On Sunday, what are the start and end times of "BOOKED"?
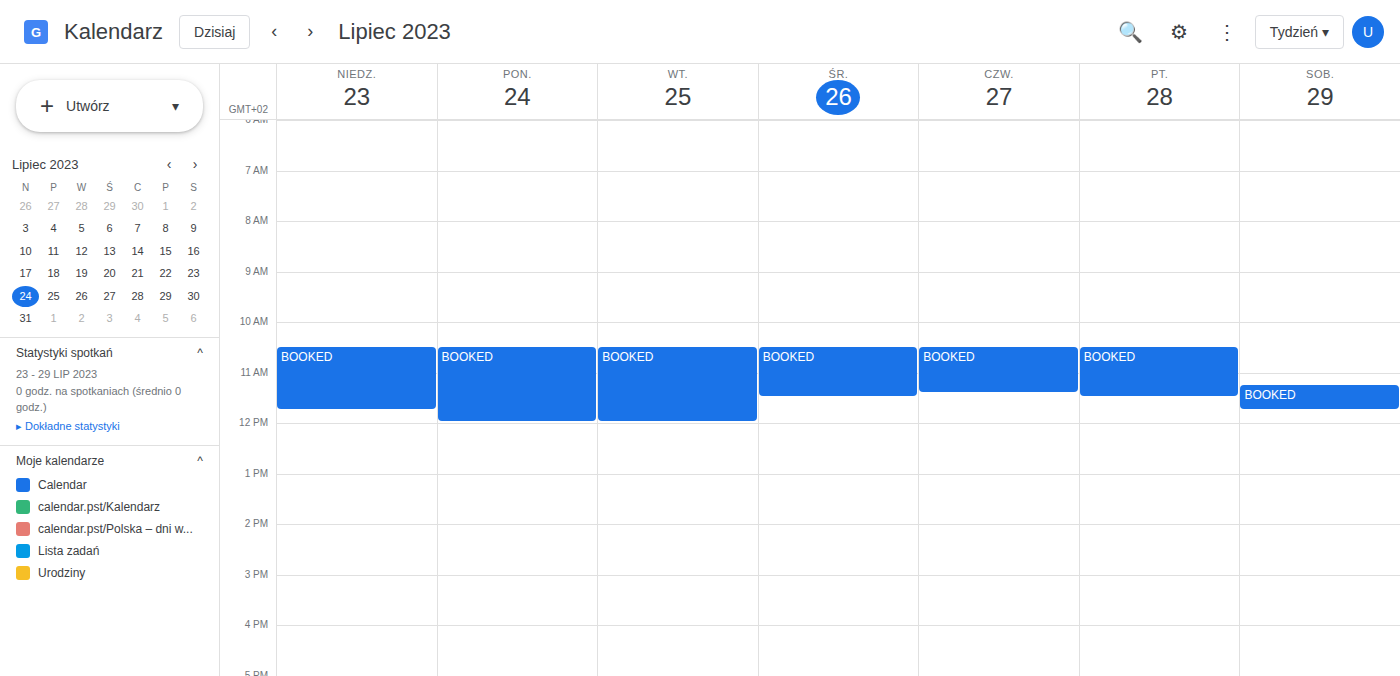
10:30 AM to 11:45 AM